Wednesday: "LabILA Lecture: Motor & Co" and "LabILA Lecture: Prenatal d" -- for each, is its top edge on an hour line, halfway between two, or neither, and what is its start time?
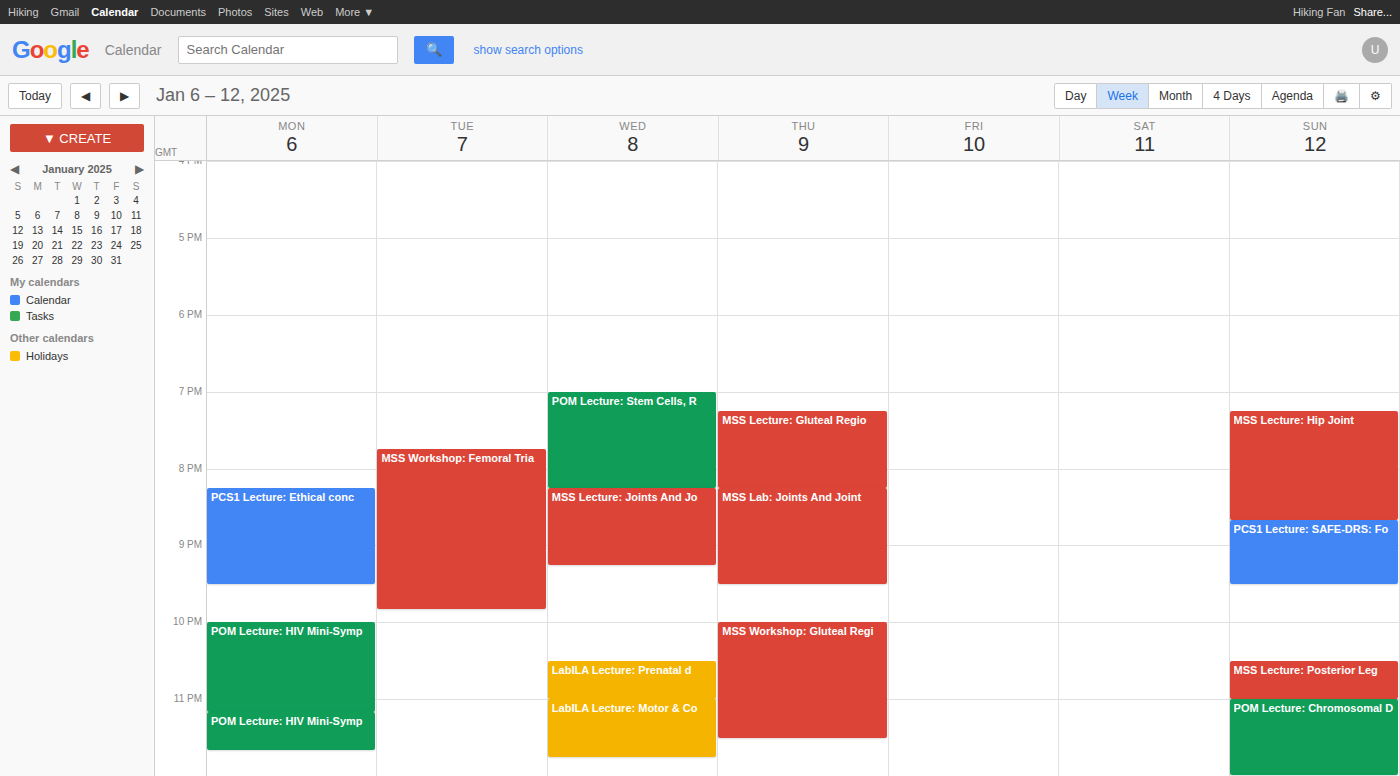
"LabILA Lecture: Motor & Co": 11:00 PM, exactly on the 11 PM line. "LabILA Lecture: Prenatal d": 10:30 PM, halfway between the 10 PM and 11 PM lines.